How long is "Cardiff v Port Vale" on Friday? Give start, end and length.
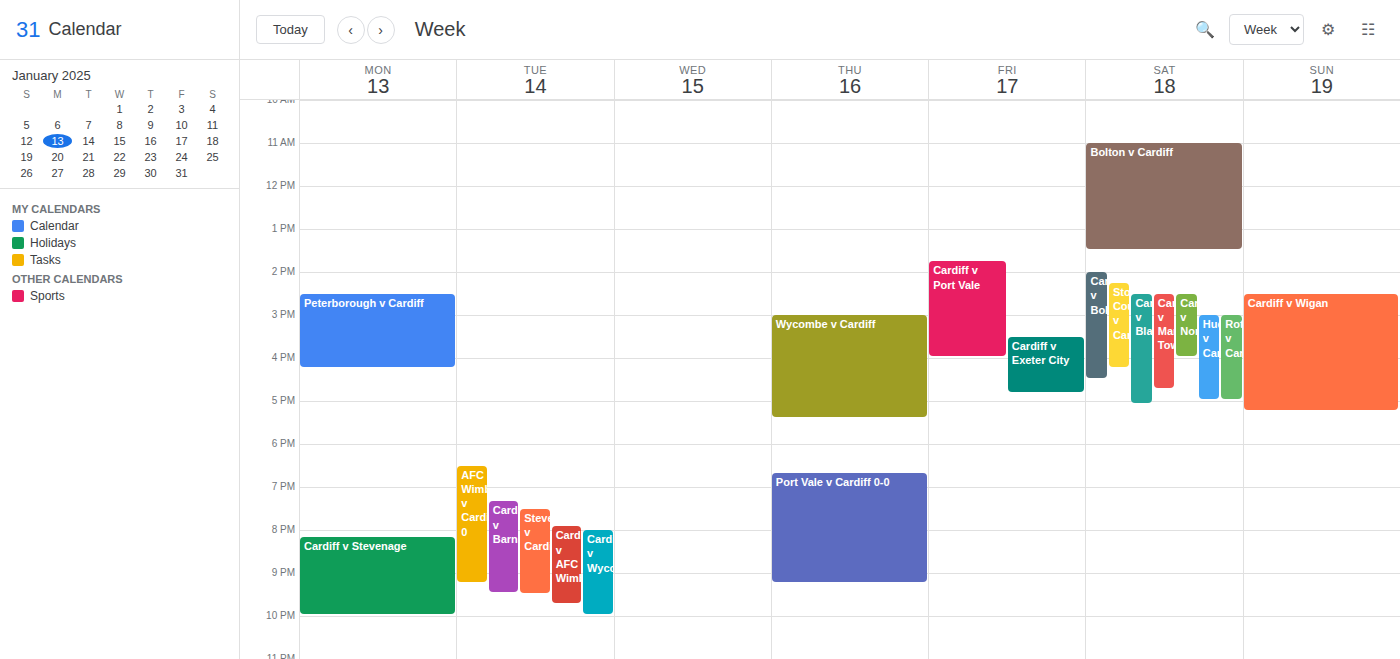
1:45 PM to 4:00 PM, 2 hours 15 minutes